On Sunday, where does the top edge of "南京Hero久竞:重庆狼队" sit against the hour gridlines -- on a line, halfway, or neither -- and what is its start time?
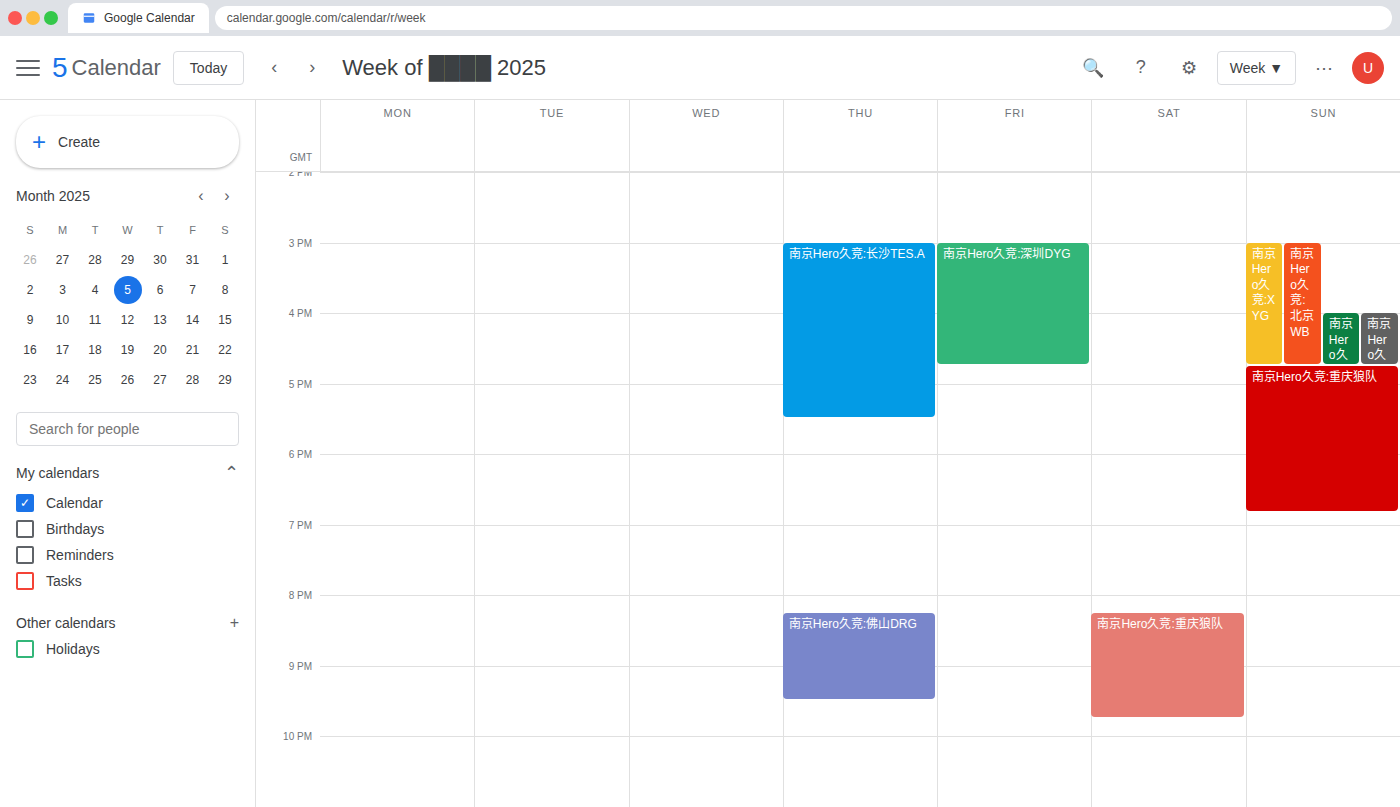
4:45 PM -- neither: three quarters of the way from the 4 PM line to the 5 PM line.